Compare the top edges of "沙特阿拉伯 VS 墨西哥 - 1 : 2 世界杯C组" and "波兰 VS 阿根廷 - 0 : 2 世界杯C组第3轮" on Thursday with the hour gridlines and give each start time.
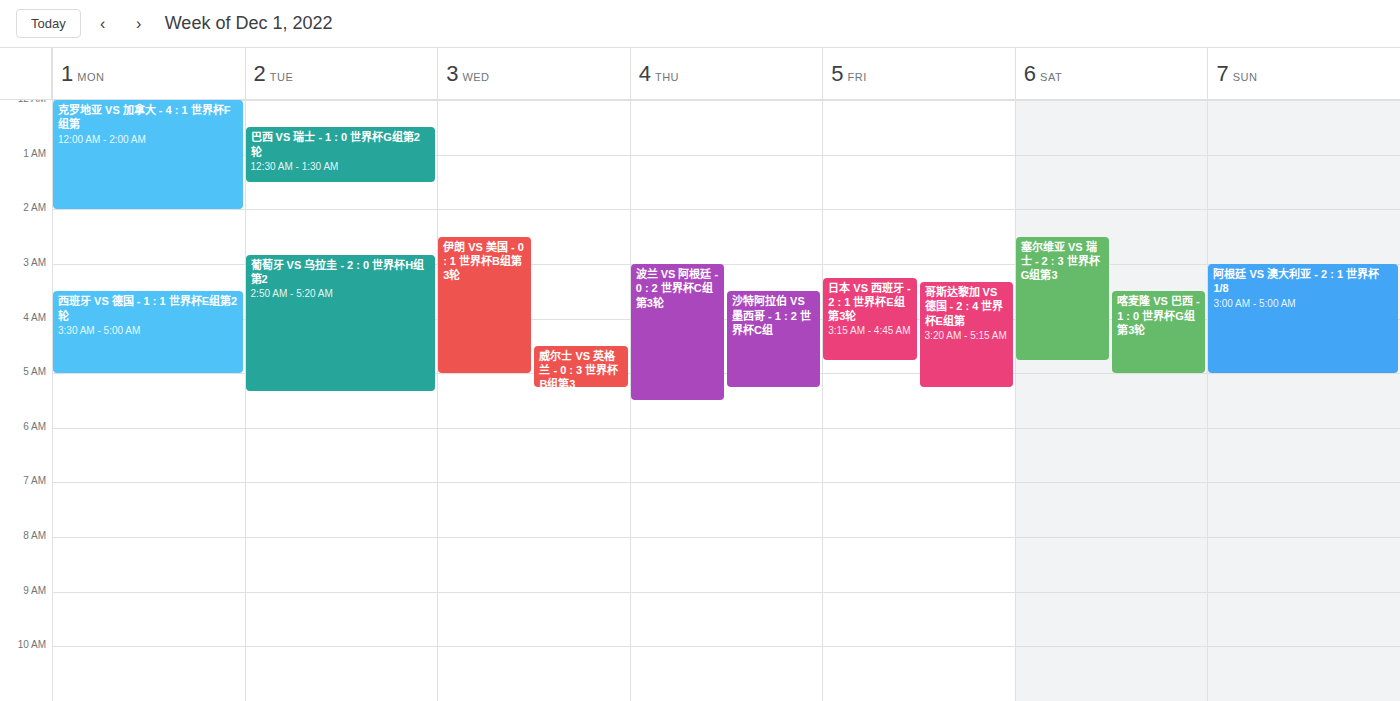
"沙特阿拉伯 VS 墨西哥 - 1 : 2 世界杯C组": 3:30 AM, halfway between the 3 AM and 4 AM lines. "波兰 VS 阿根廷 - 0 : 2 世界杯C组第3轮": 3:00 AM, exactly on the 3 AM line.